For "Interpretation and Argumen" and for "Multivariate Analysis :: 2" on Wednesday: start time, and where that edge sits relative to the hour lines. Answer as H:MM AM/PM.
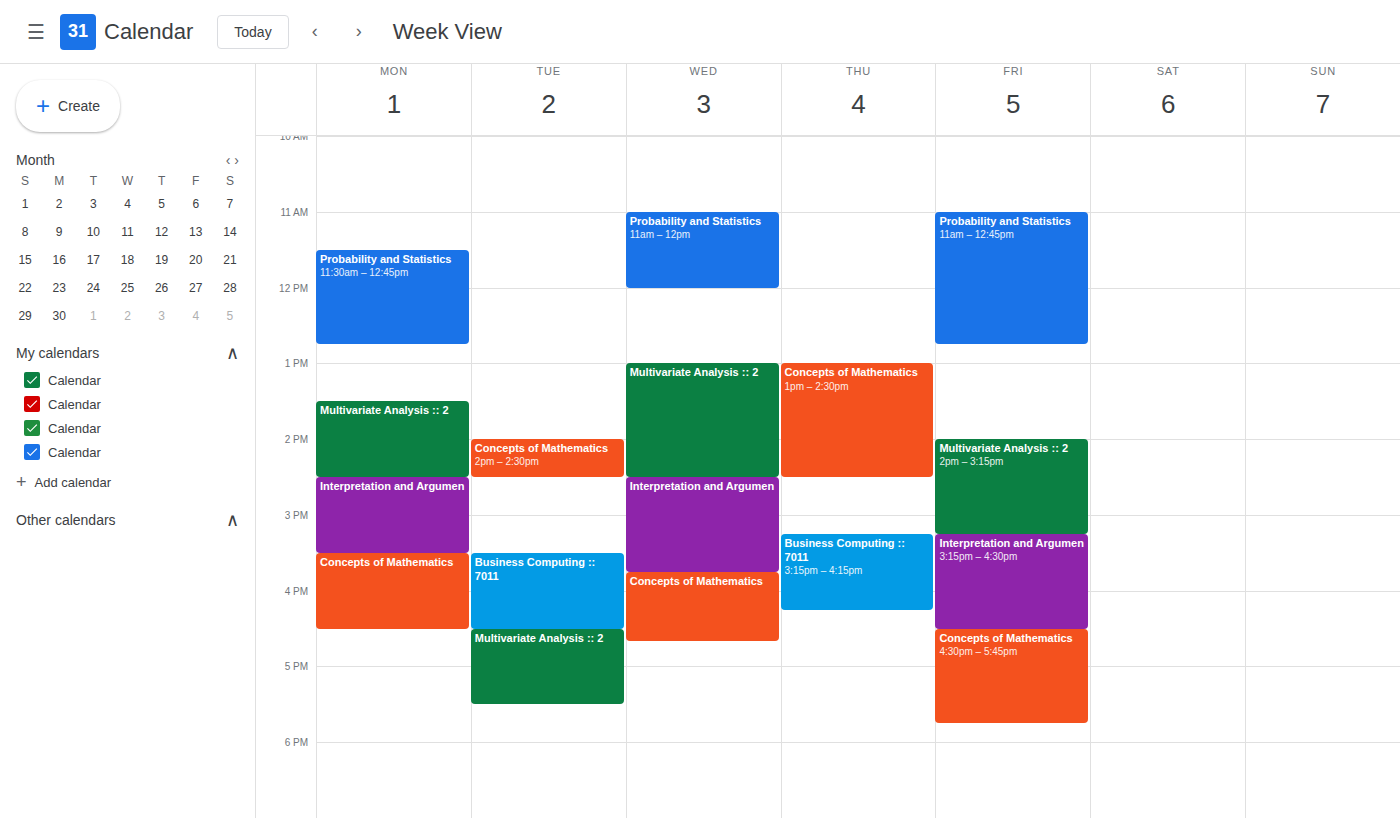
"Interpretation and Argumen": 2:30 PM, halfway between the 2 PM and 3 PM lines. "Multivariate Analysis :: 2": 1:00 PM, exactly on the 1 PM line.